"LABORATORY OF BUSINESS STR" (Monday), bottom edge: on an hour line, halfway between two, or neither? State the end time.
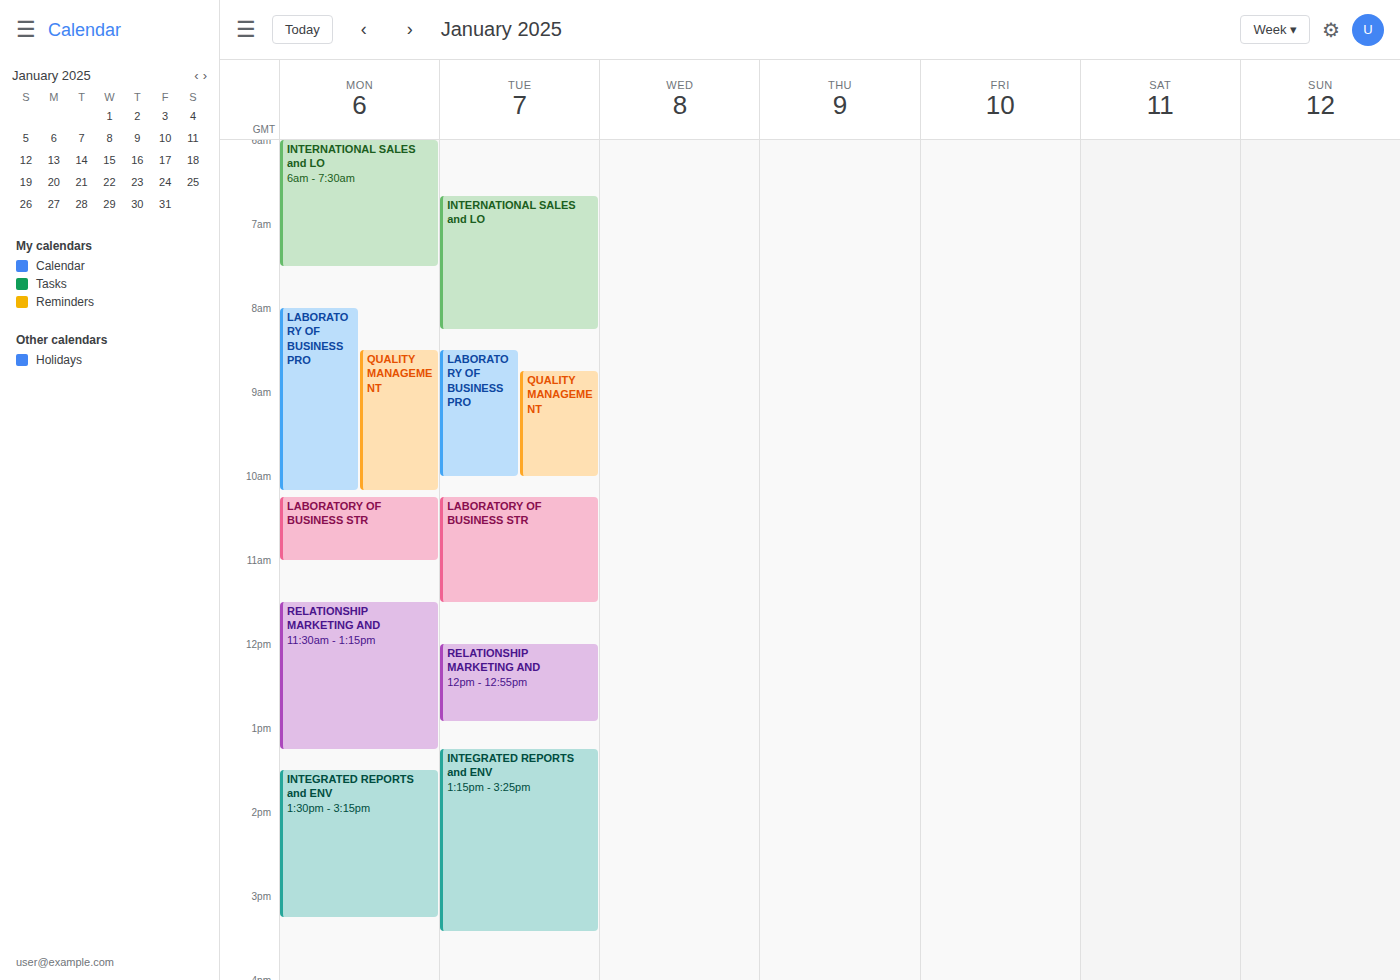
11:00 -- exactly on the 11:00 line.